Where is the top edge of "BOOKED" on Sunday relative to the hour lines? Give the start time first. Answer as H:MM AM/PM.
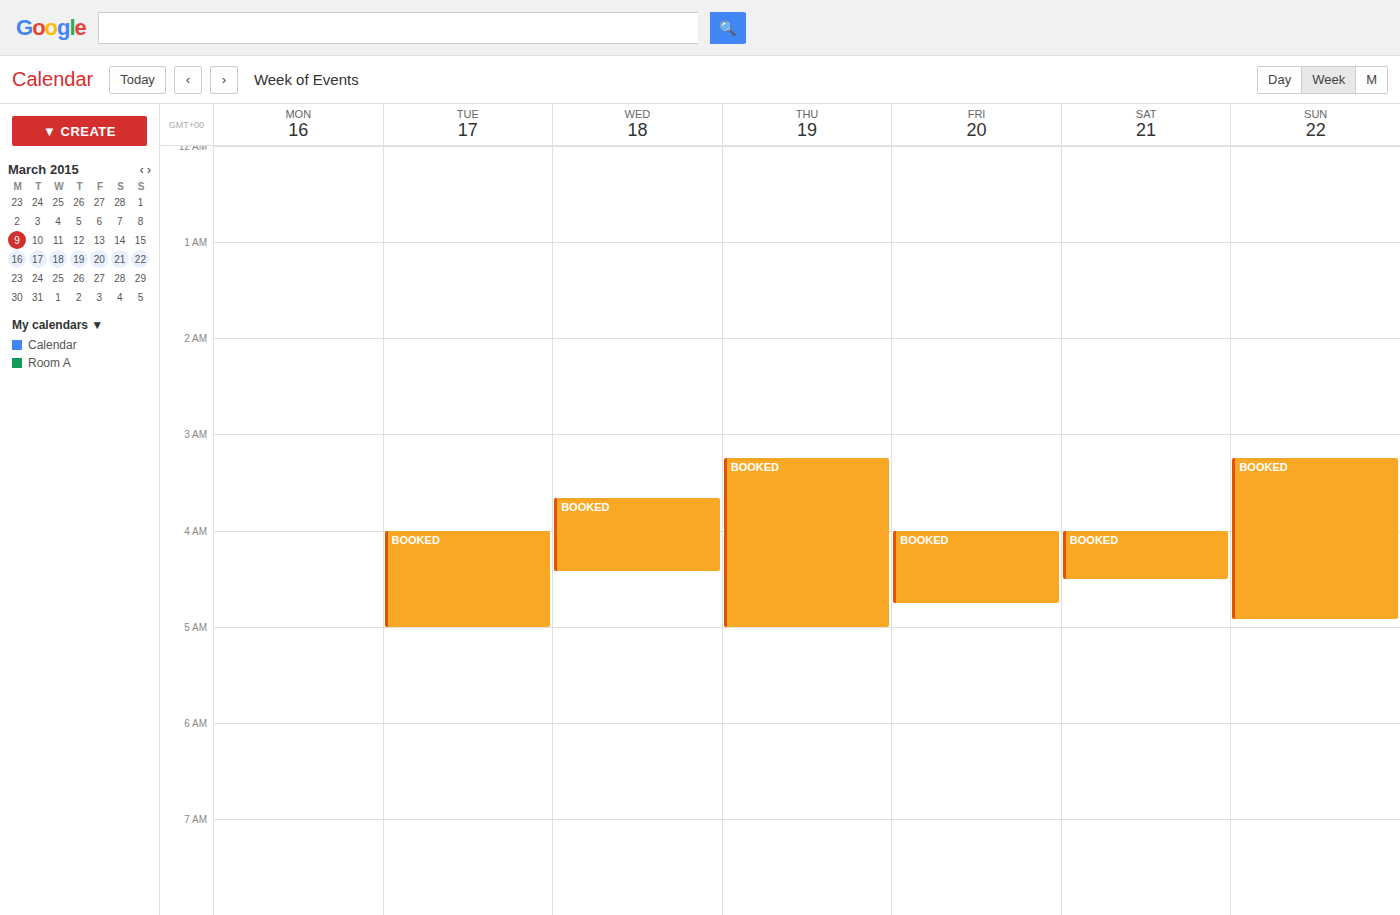
3:15 AM -- neither: a quarter of the way from the 3 AM line to the 4 AM line.